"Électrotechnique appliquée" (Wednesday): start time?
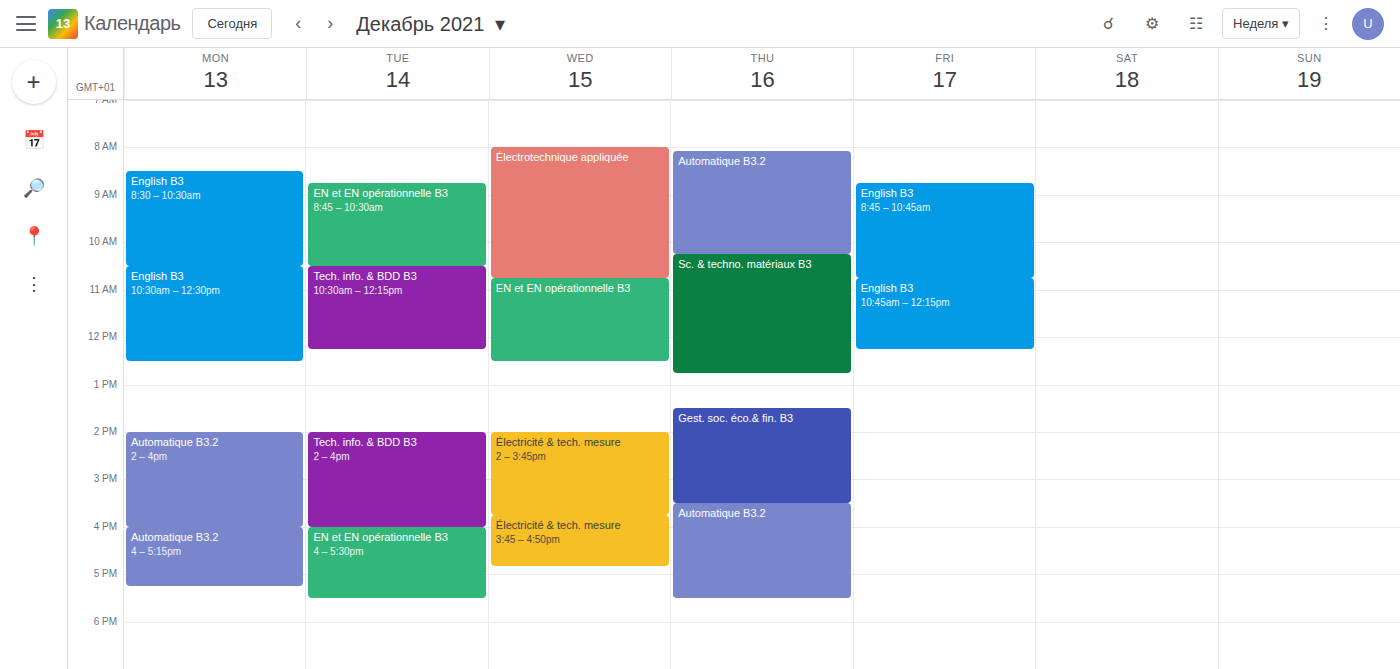
8:00 AM